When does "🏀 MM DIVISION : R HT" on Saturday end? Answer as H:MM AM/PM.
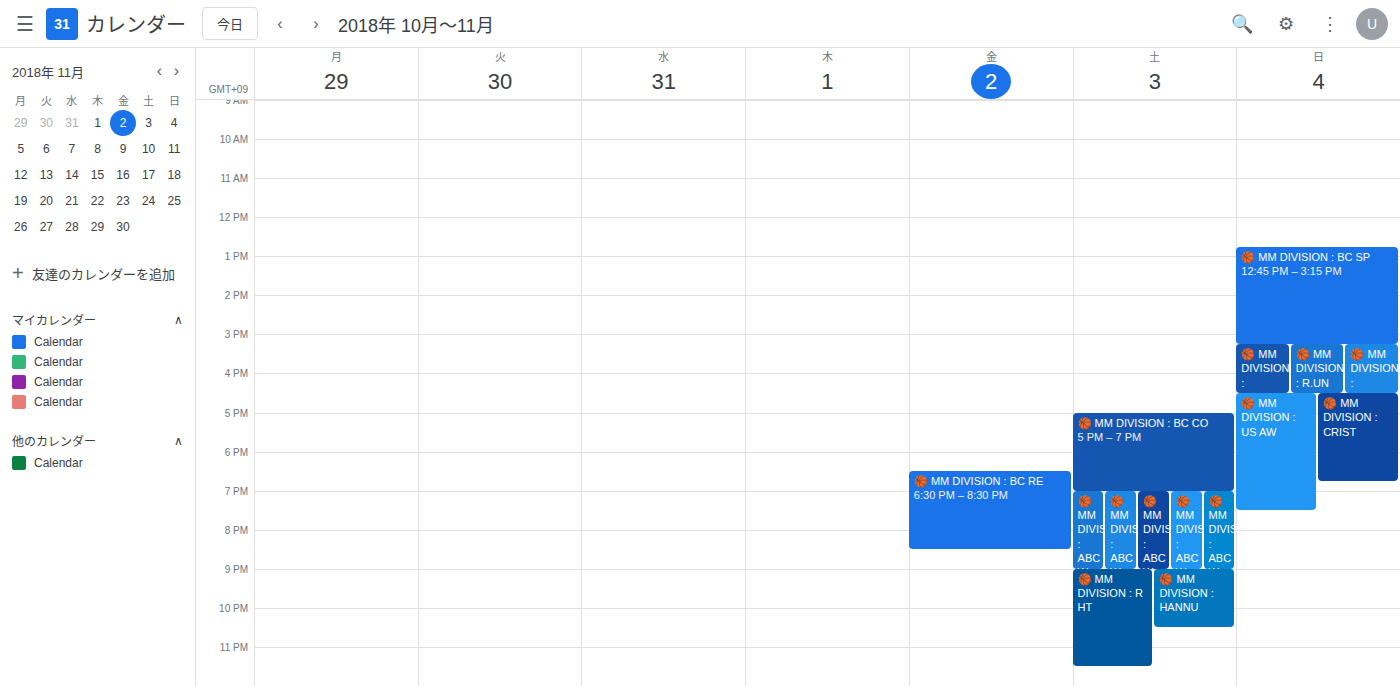
11:30 PM